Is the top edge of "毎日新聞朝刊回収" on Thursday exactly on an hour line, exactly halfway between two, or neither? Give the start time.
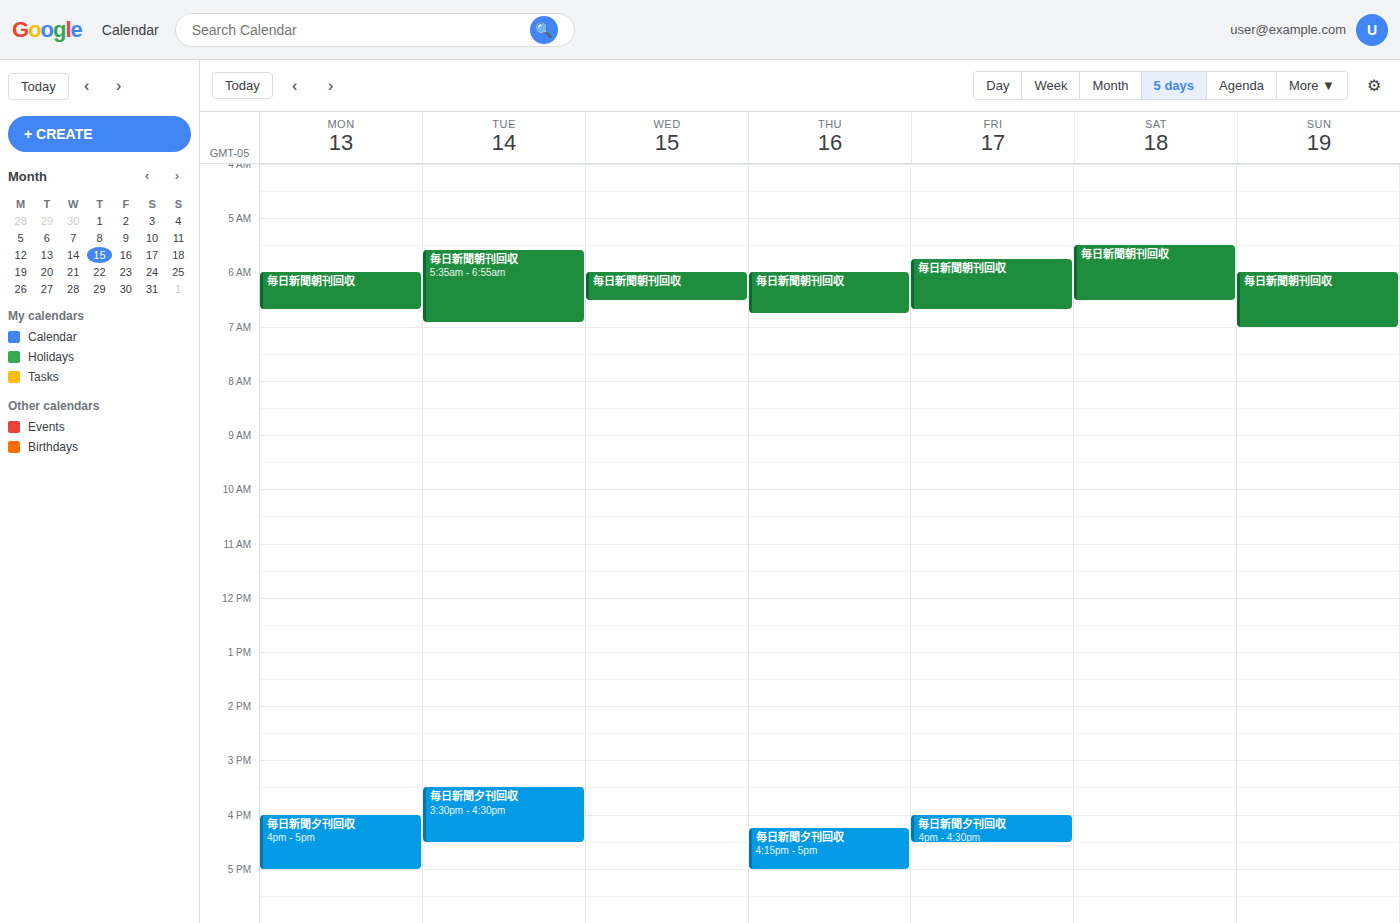
6:00 AM -- exactly on the 6 AM line.